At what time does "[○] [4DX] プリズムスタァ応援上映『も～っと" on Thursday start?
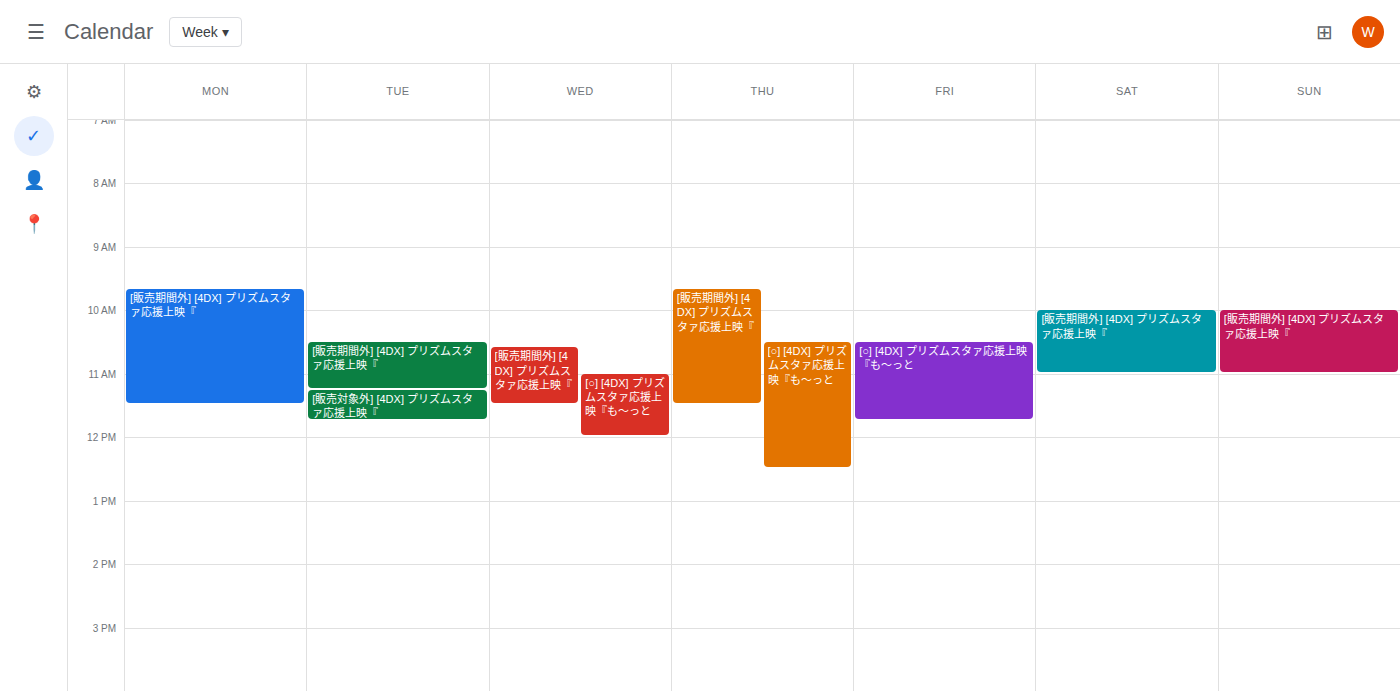
10:30 AM